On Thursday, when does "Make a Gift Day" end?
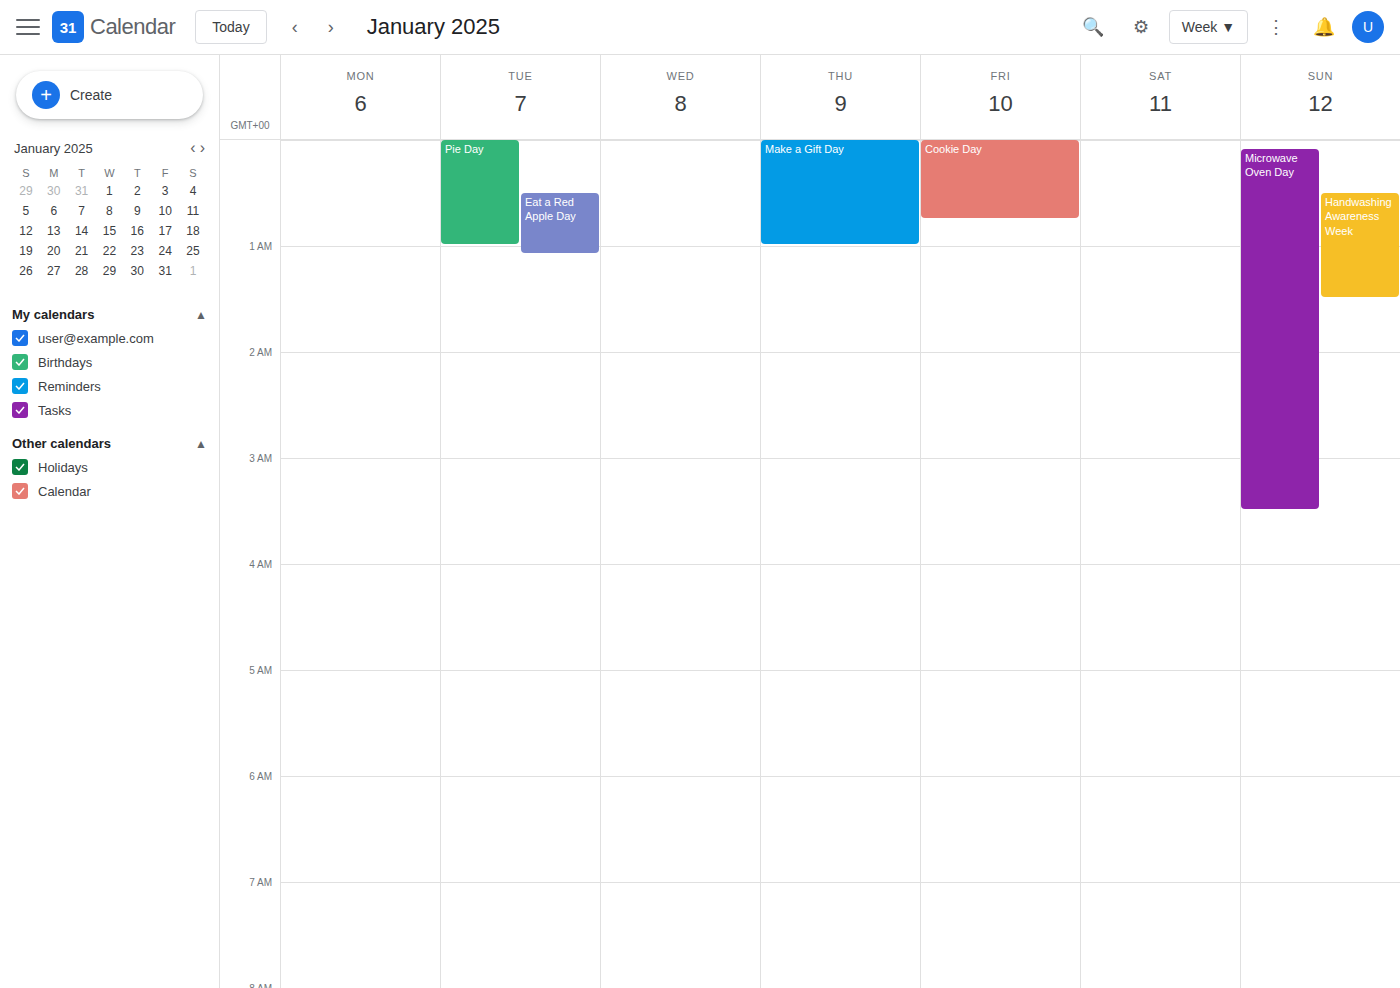
1:00 AM